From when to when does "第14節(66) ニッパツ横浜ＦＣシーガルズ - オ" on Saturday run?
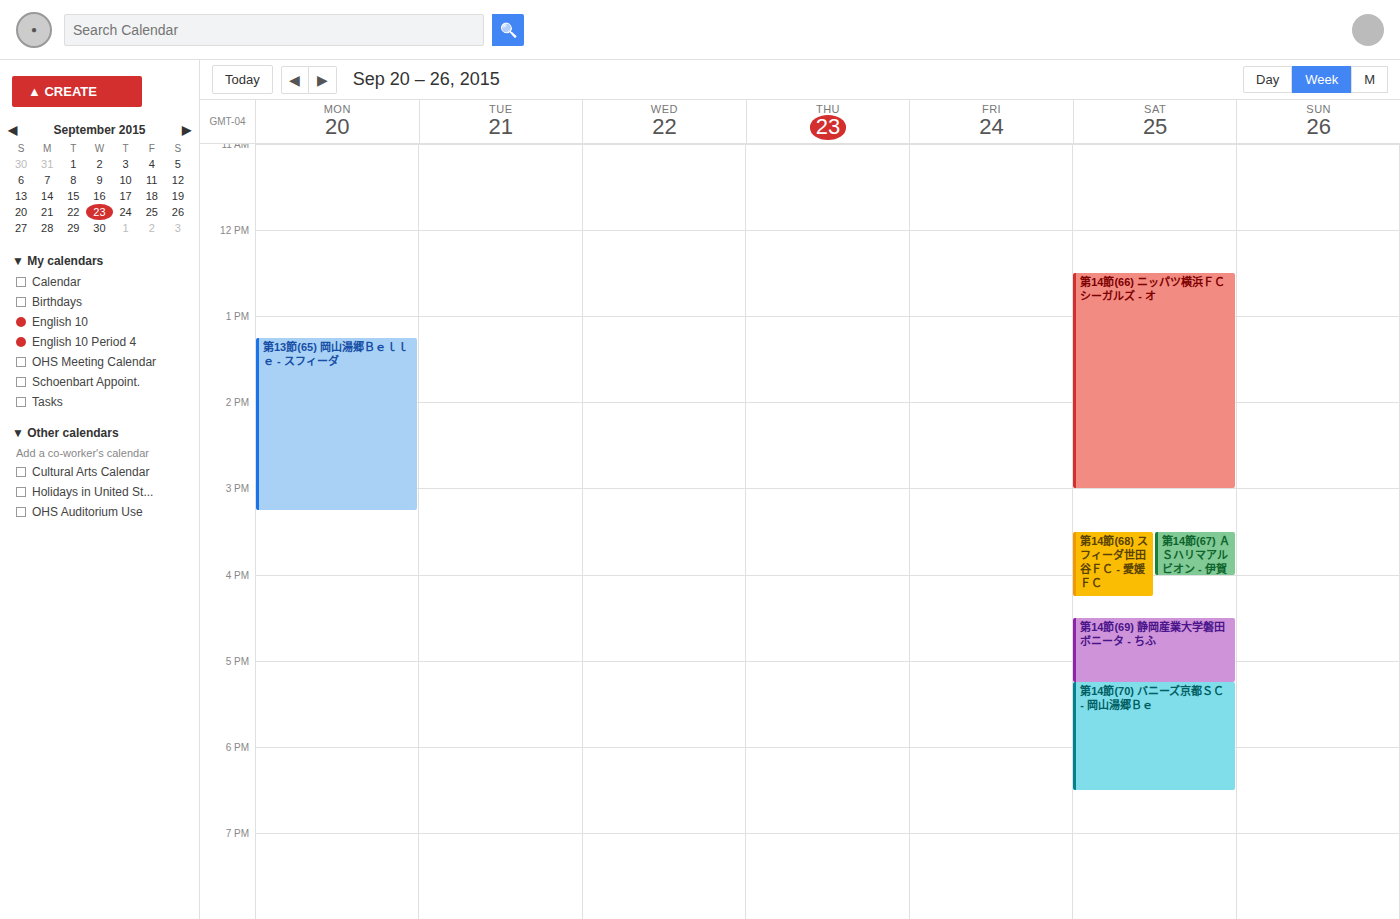
12:30 PM to 3:00 PM